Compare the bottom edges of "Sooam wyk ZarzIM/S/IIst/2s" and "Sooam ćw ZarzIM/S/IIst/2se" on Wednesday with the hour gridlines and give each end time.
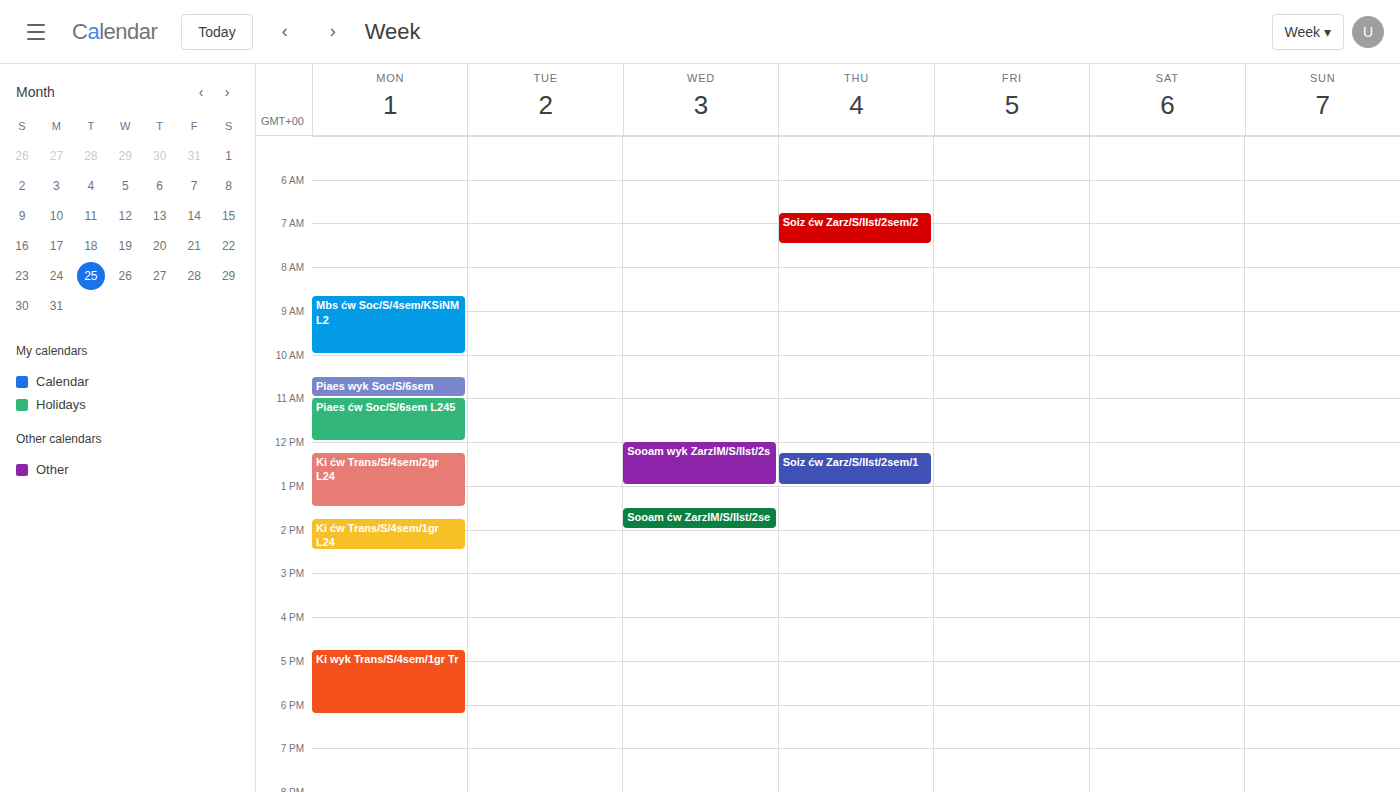
"Sooam wyk ZarzIM/S/IIst/2s": 13:00, exactly on the 13:00 line. "Sooam ćw ZarzIM/S/IIst/2se": 14:00, exactly on the 14:00 line.